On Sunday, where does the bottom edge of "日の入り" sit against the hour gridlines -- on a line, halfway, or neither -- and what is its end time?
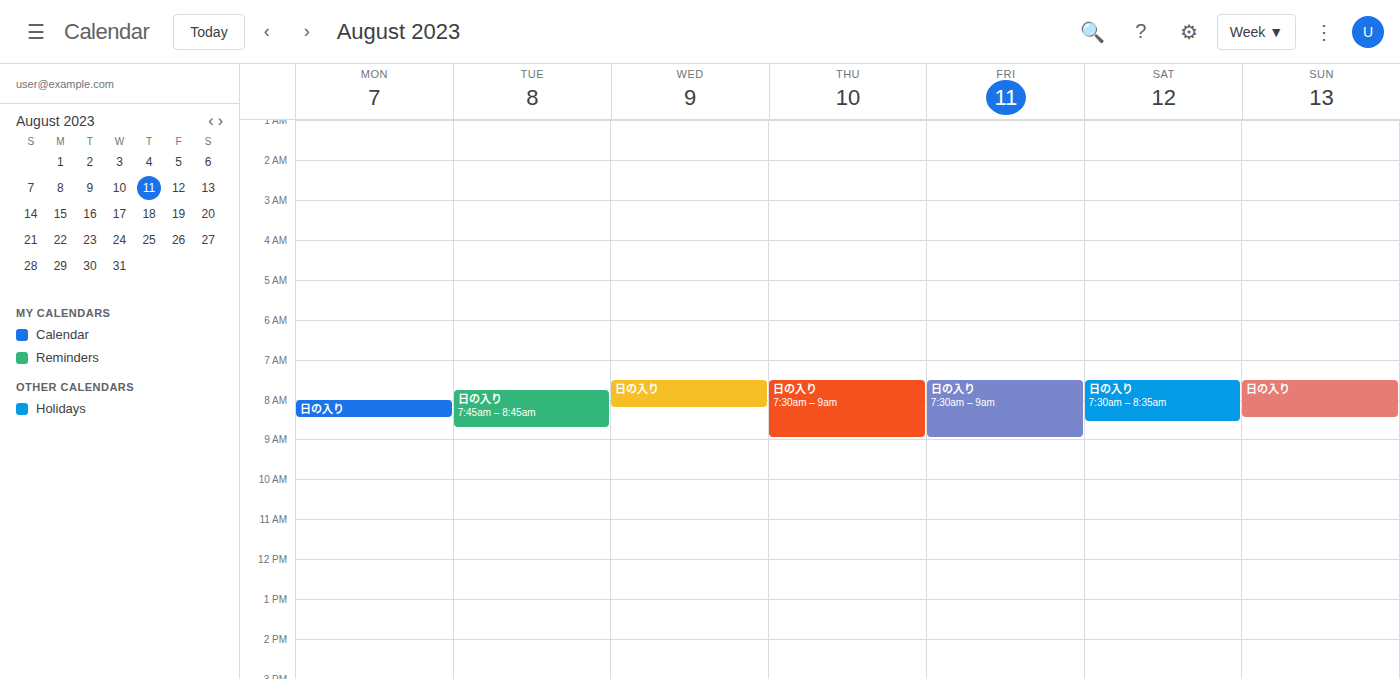
8:30 AM -- halfway between the 8 AM and 9 AM lines.